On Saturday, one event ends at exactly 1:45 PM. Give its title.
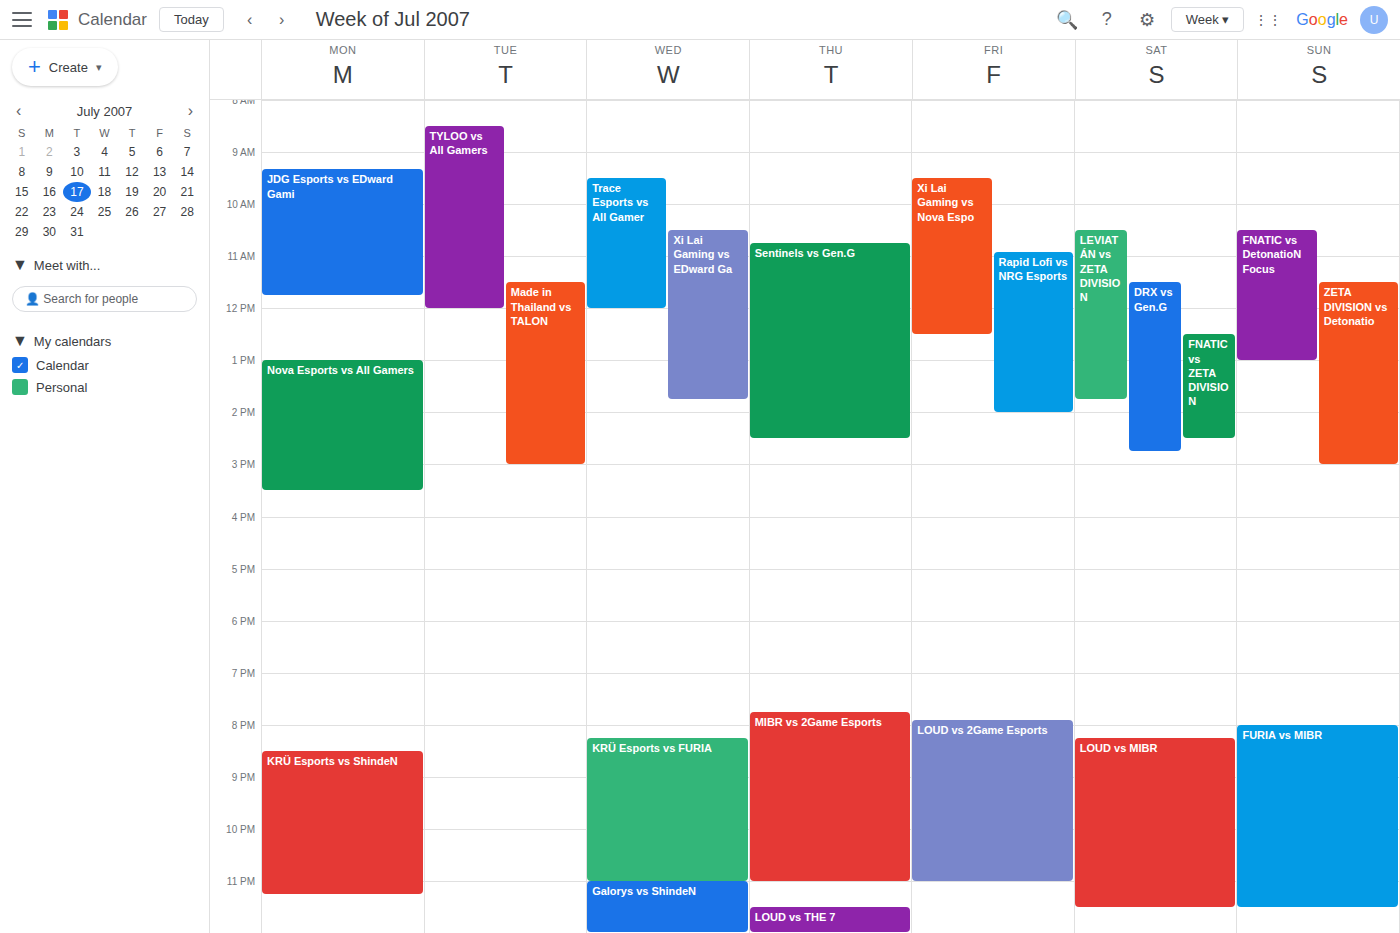
"LEVIATÁN vs ZETA DIVISION"